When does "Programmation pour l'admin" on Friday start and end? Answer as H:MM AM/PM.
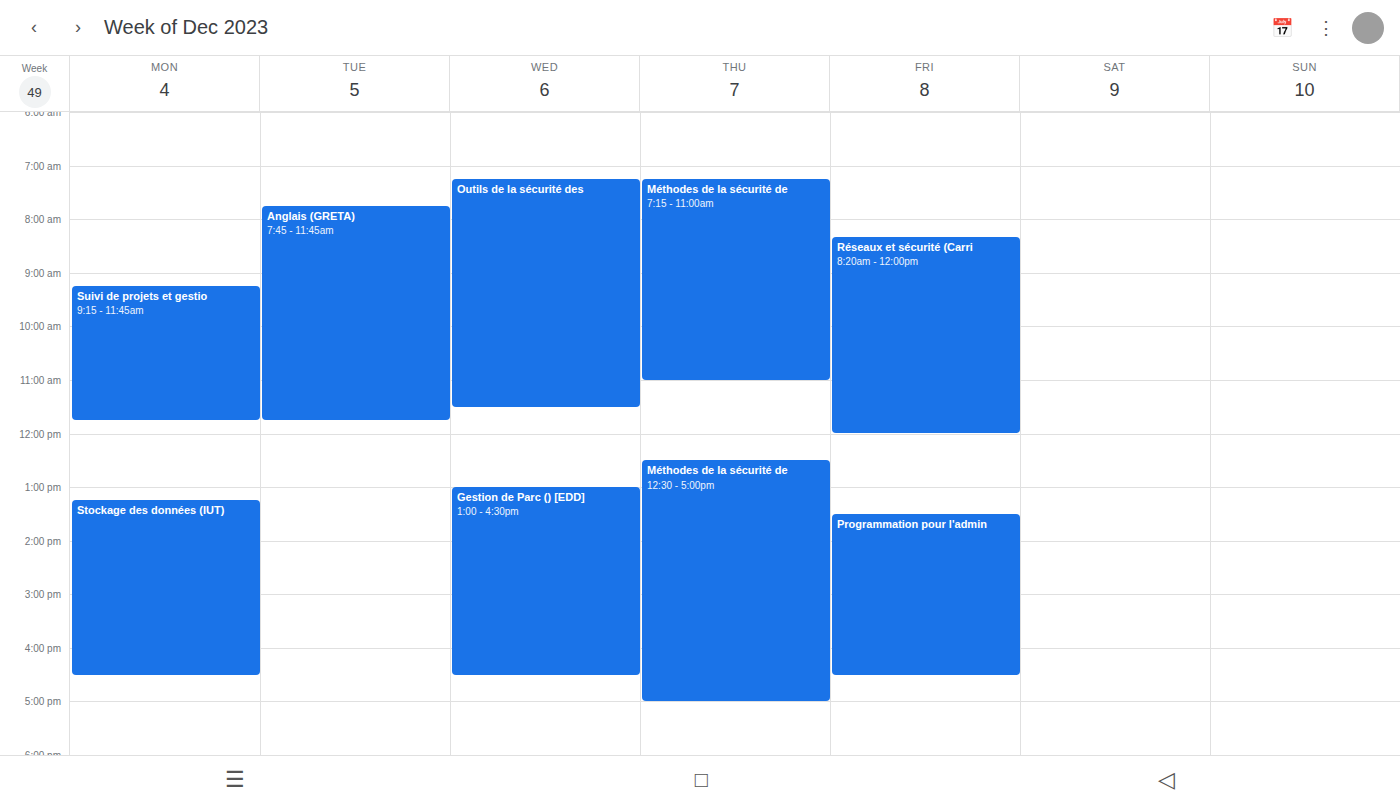
1:30 PM to 4:30 PM